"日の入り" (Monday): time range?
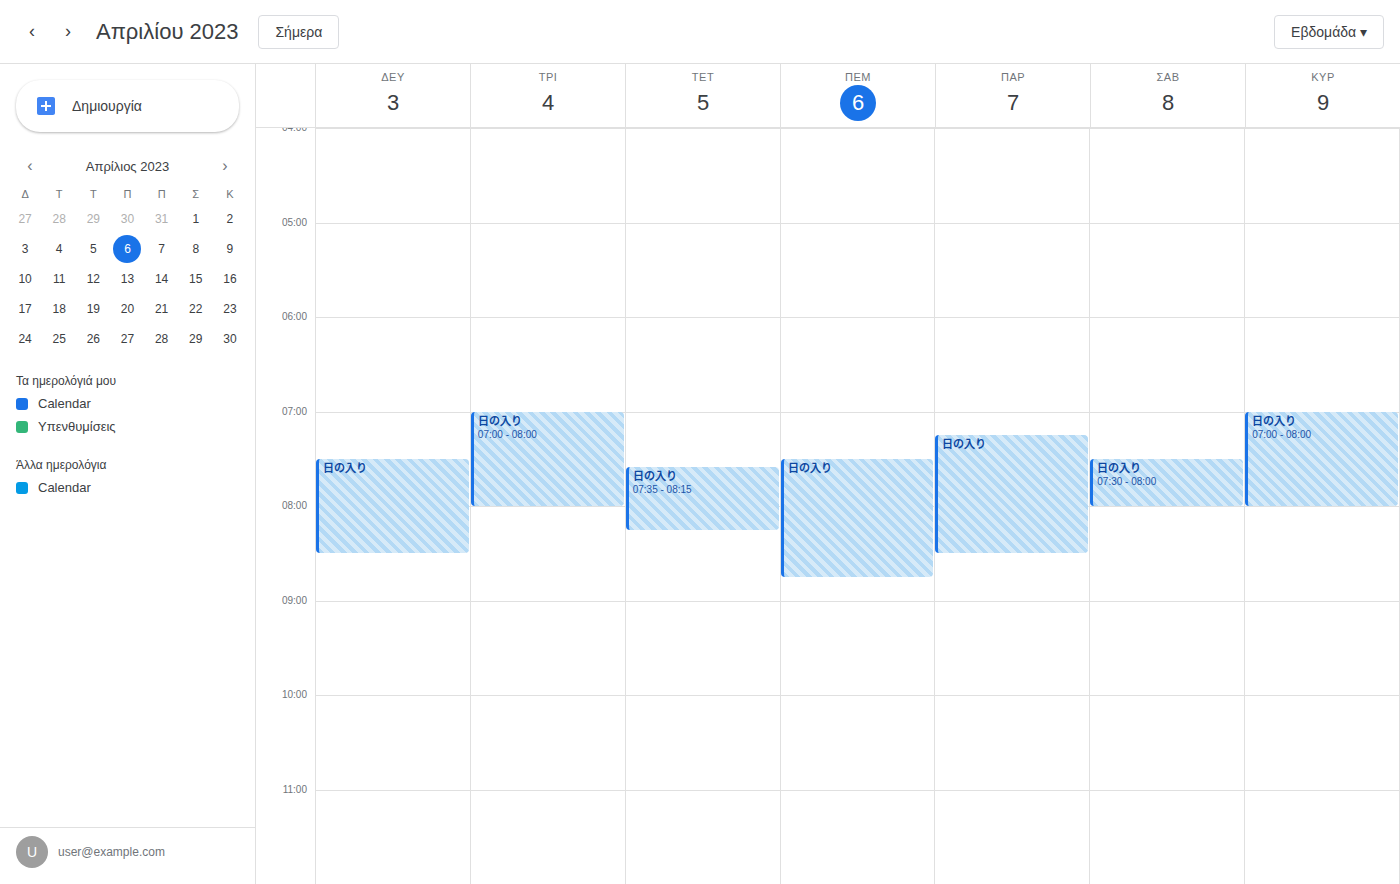
7:30 AM to 8:30 AM